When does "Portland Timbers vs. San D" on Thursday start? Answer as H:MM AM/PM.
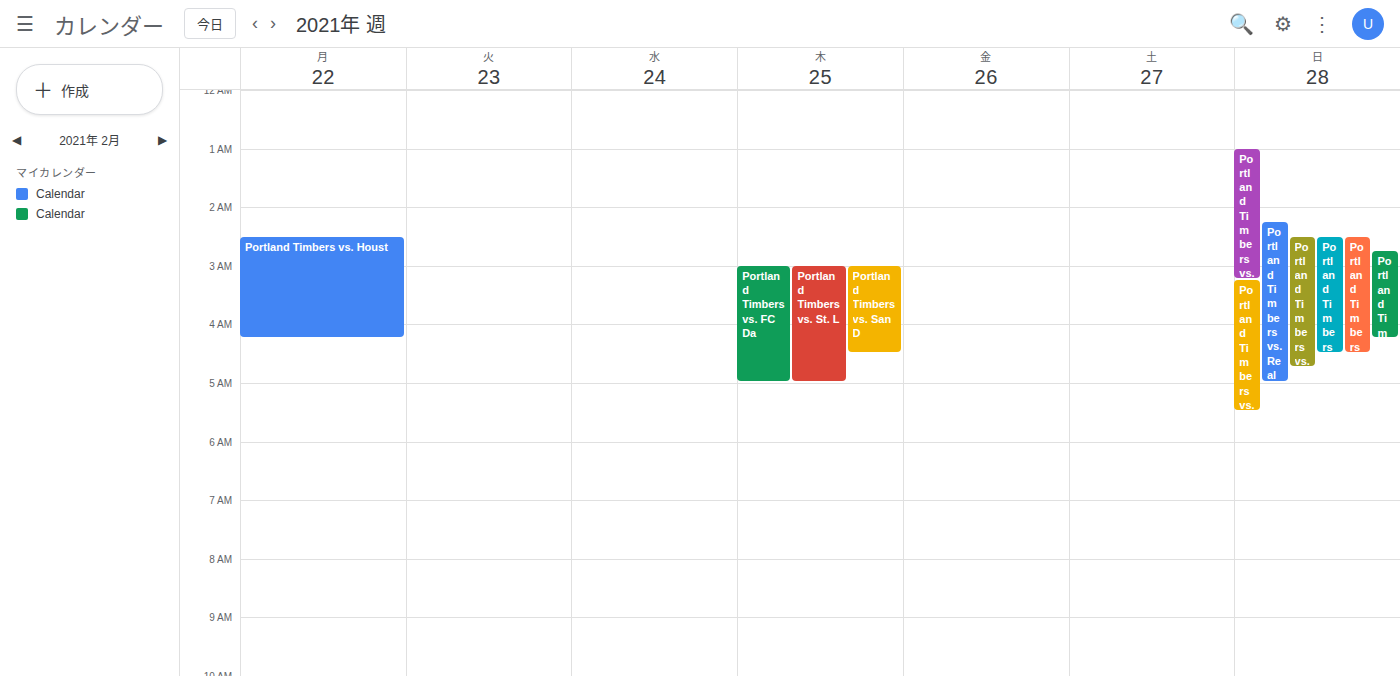
3:00 AM